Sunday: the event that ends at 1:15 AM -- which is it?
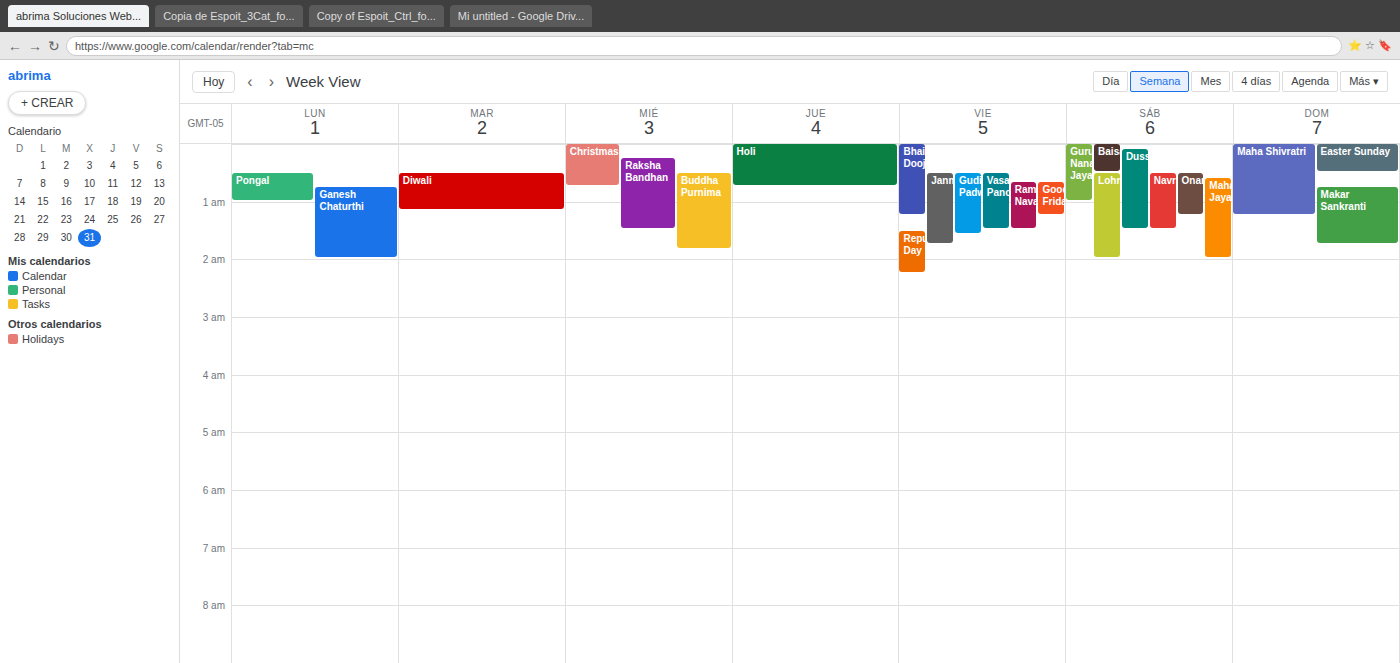
"Maha Shivratri"